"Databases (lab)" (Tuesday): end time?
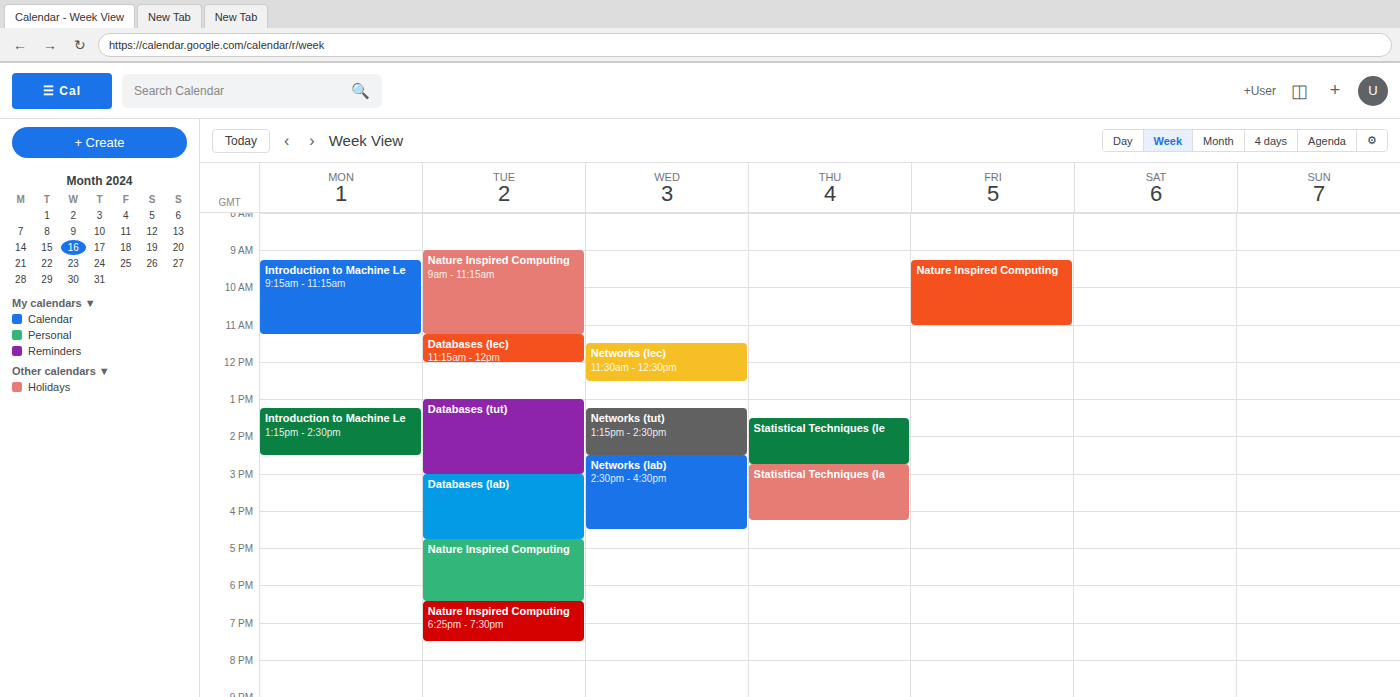
4:45 PM